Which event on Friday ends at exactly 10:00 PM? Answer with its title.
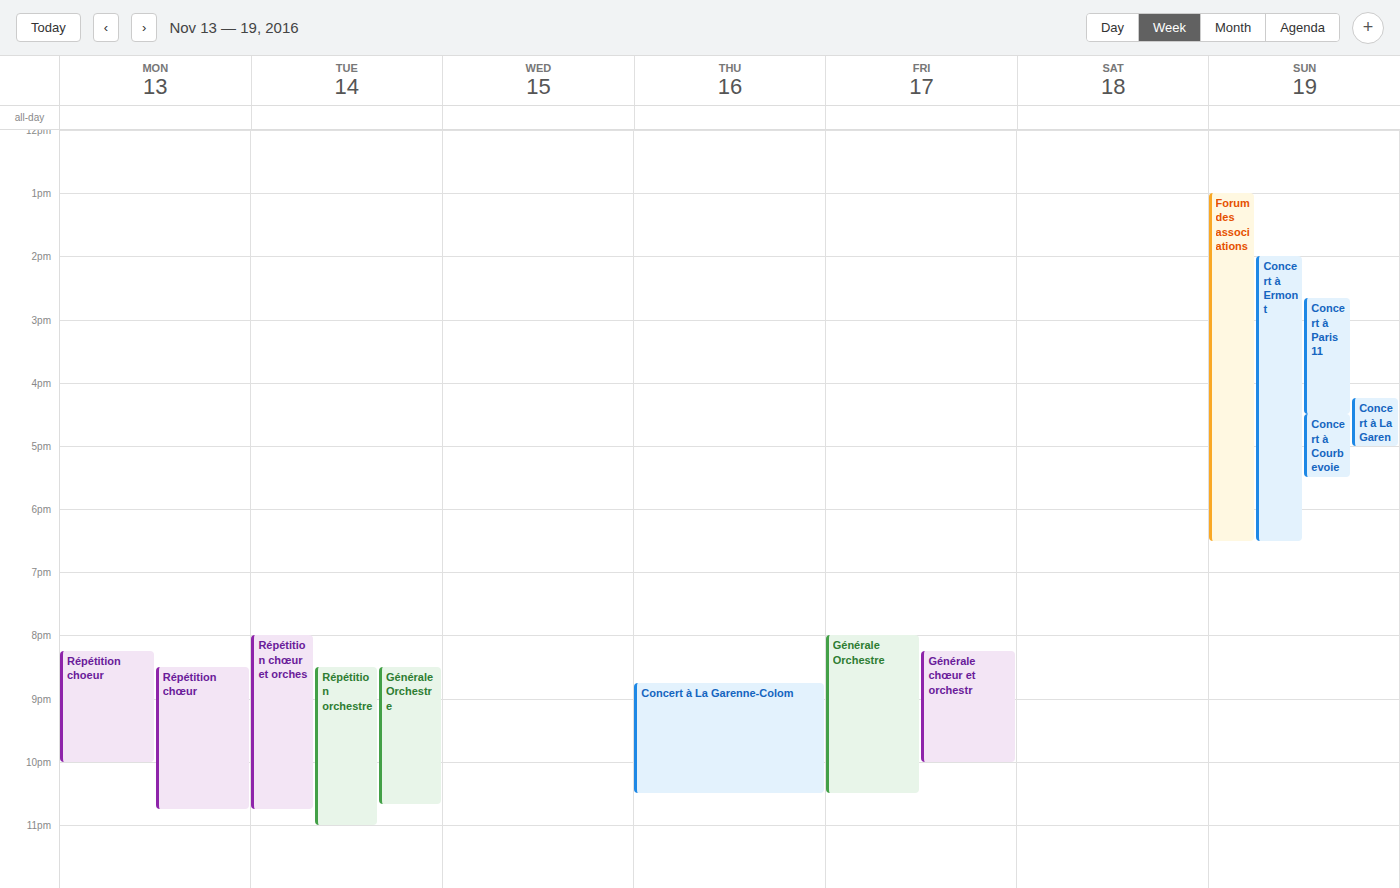
"Générale chœur et orchestr"